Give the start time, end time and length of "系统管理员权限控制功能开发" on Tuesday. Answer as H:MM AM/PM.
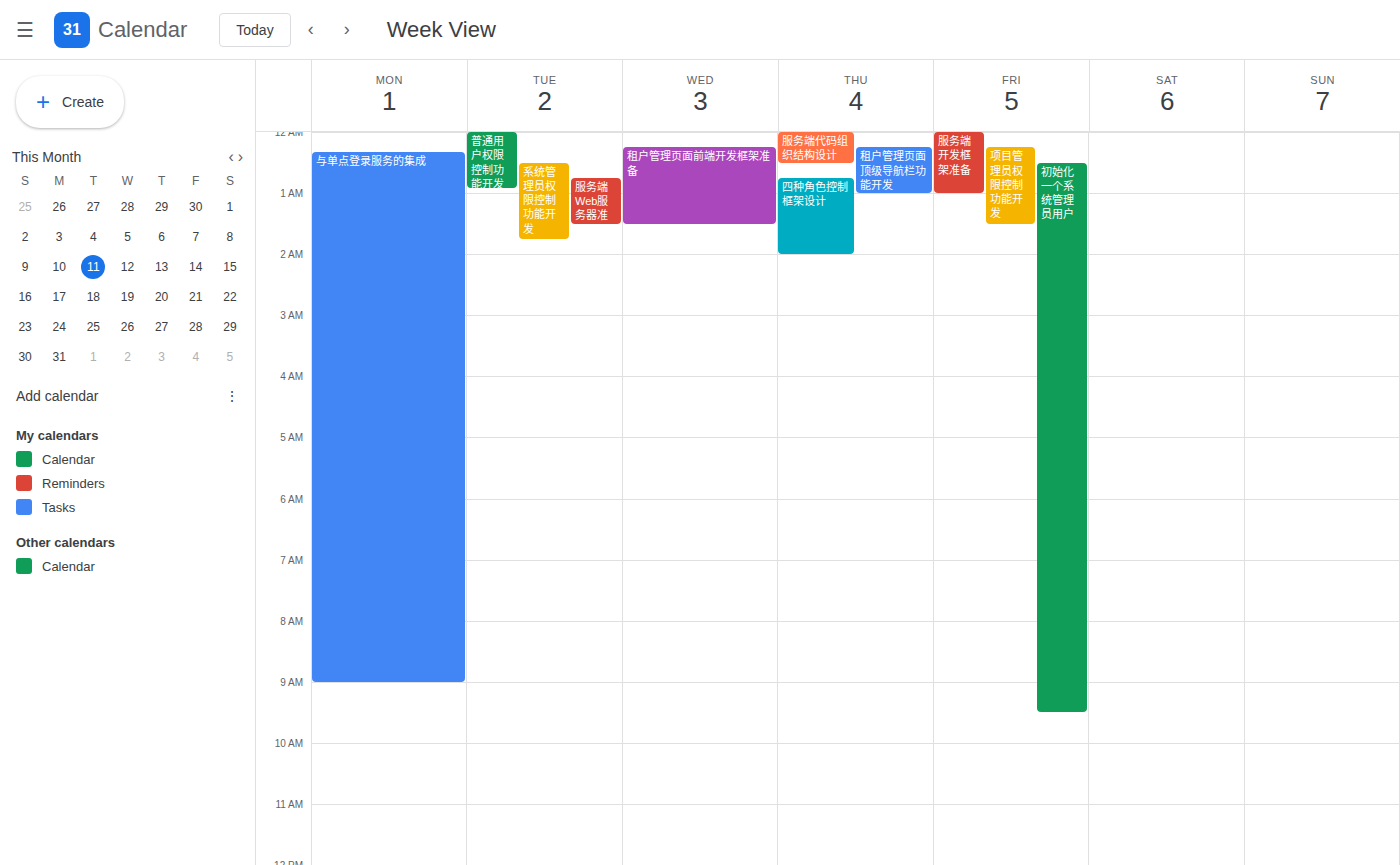
12:30 AM to 1:45 AM, 1 hour 15 minutes